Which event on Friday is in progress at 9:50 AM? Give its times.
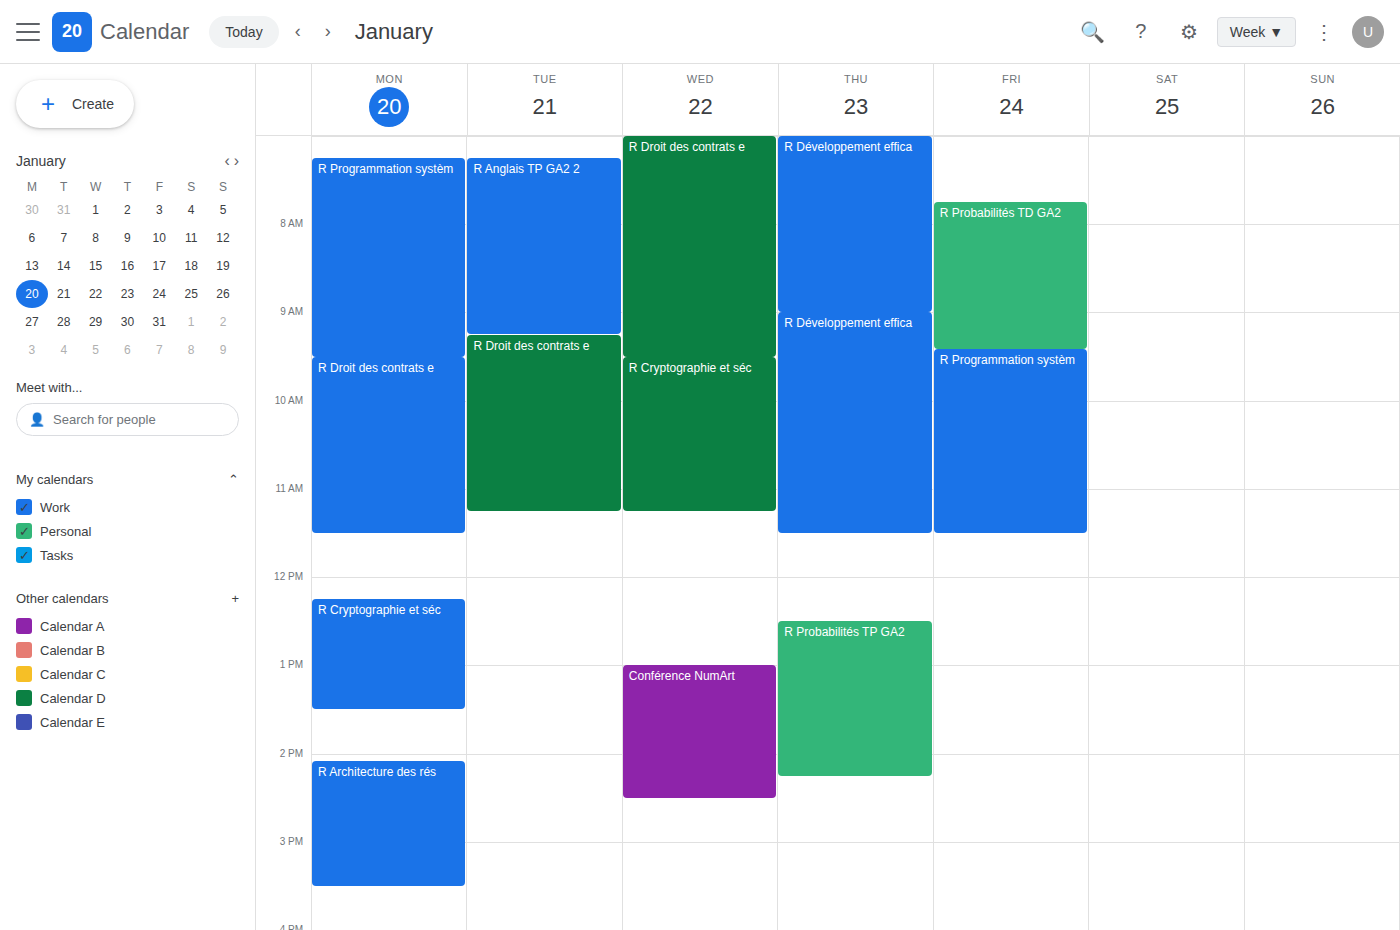
"R Programmation systèm", 9:25 AM to 11:30 AM